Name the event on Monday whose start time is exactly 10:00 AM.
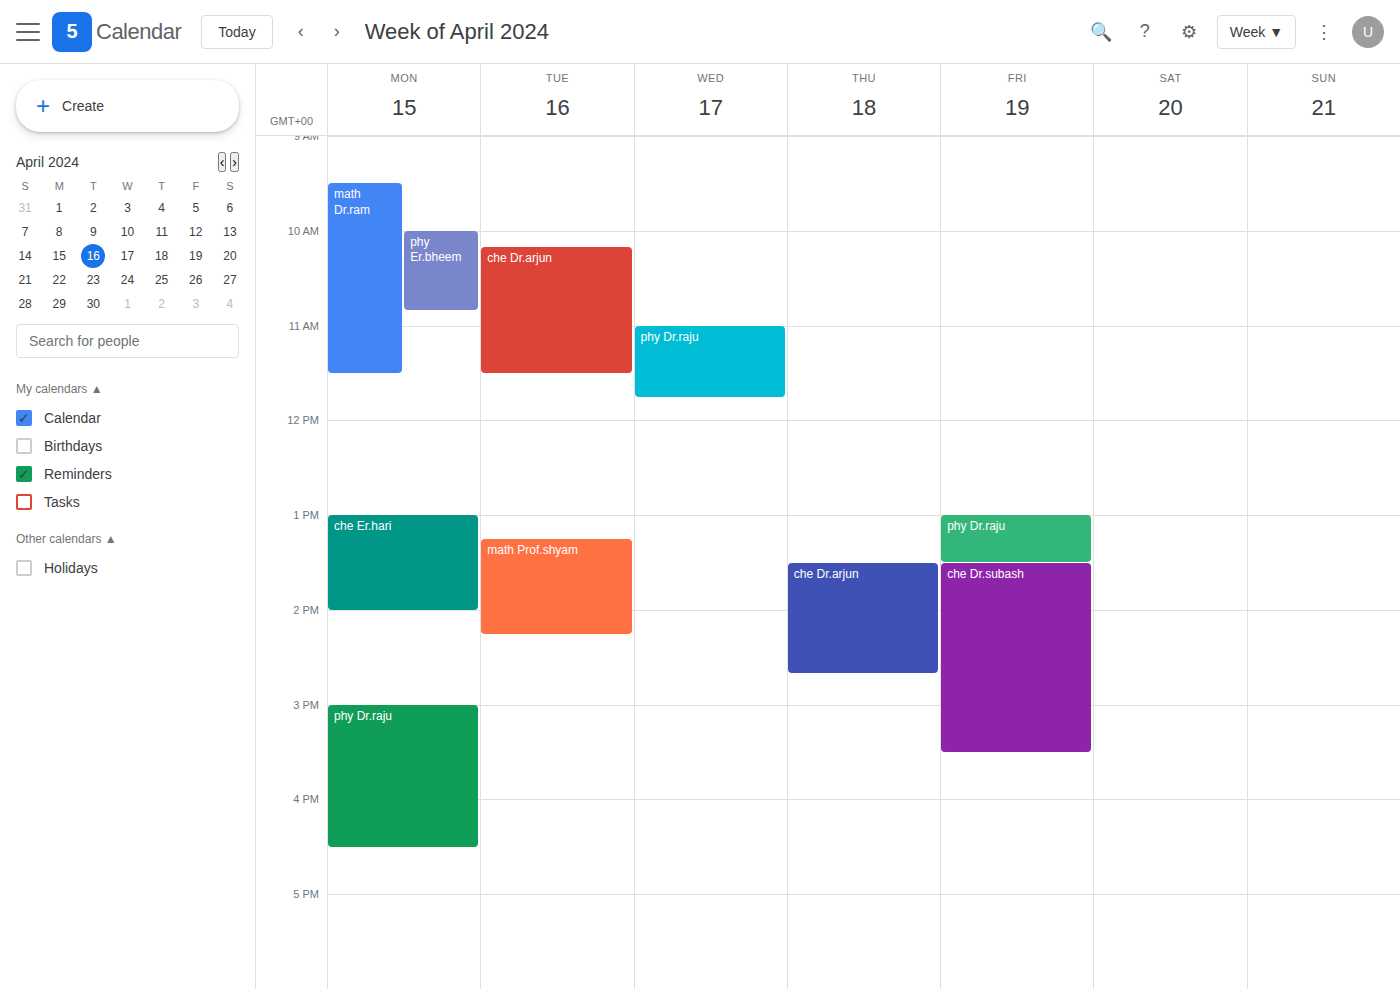
"phy Er.bheem"